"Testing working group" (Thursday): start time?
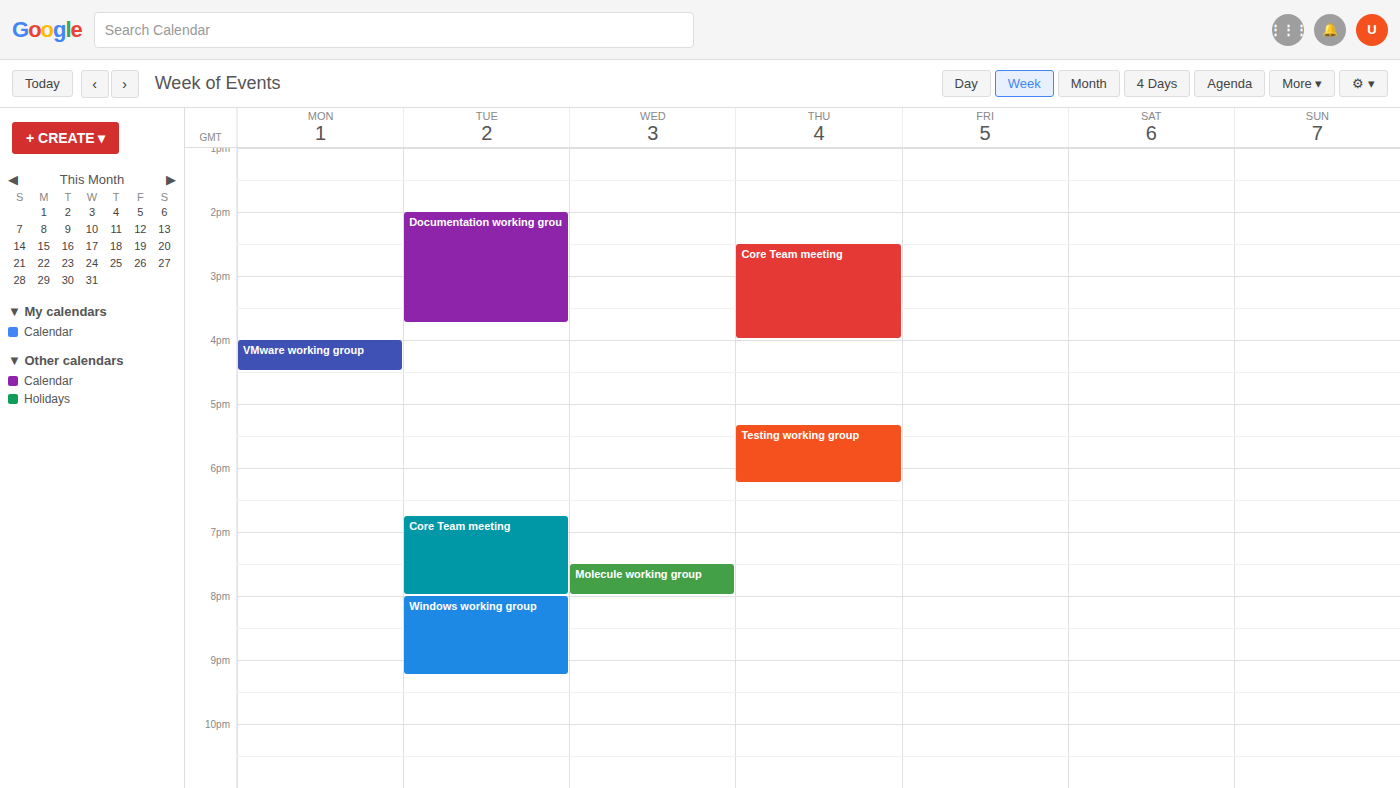
5:20 PM